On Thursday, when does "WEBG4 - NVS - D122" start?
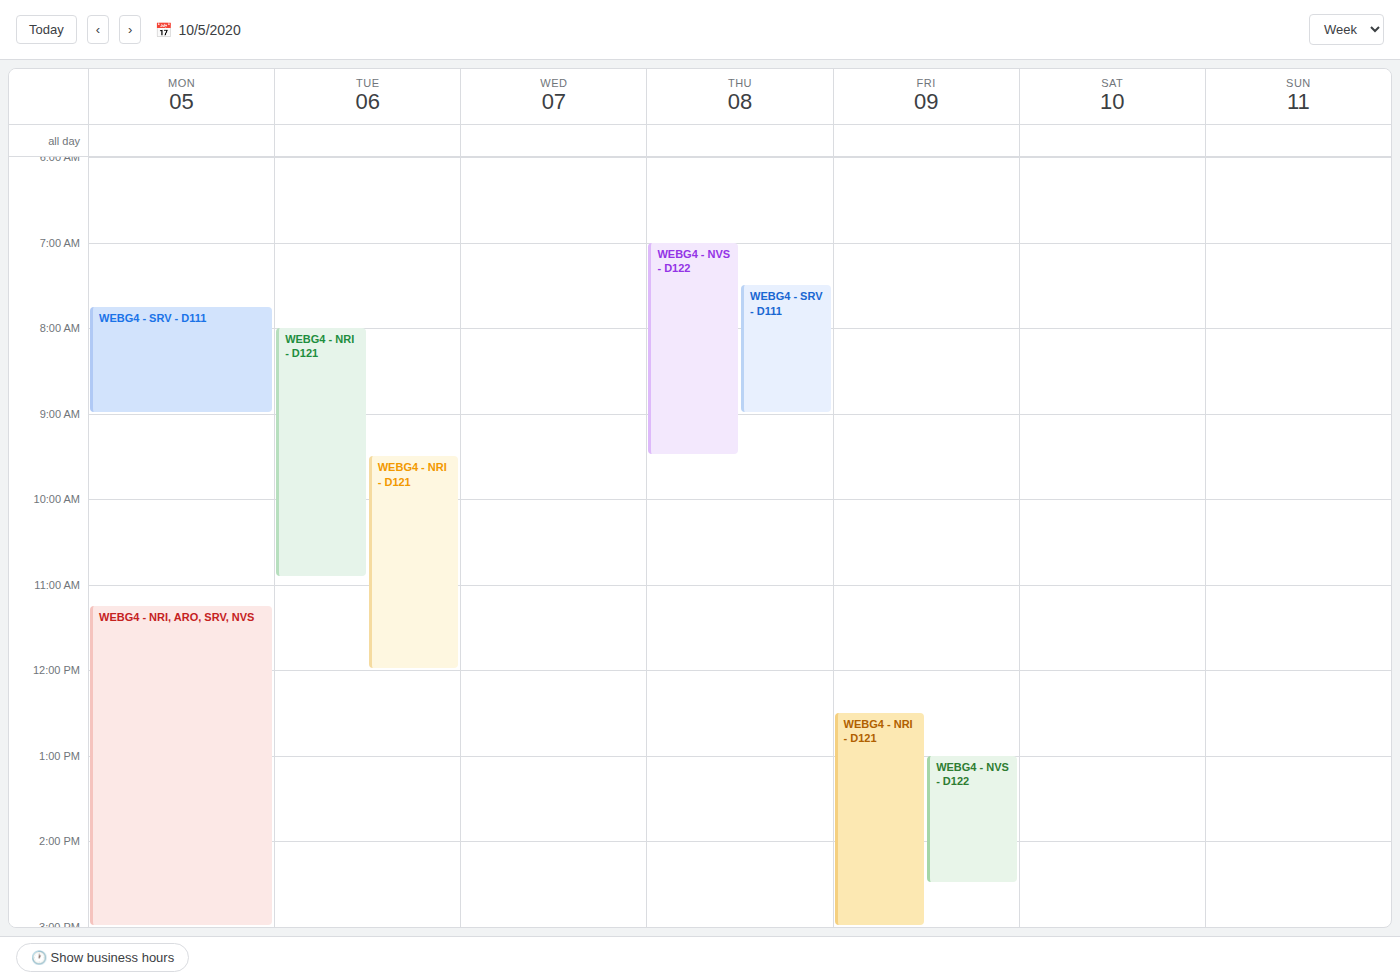
7:00 AM